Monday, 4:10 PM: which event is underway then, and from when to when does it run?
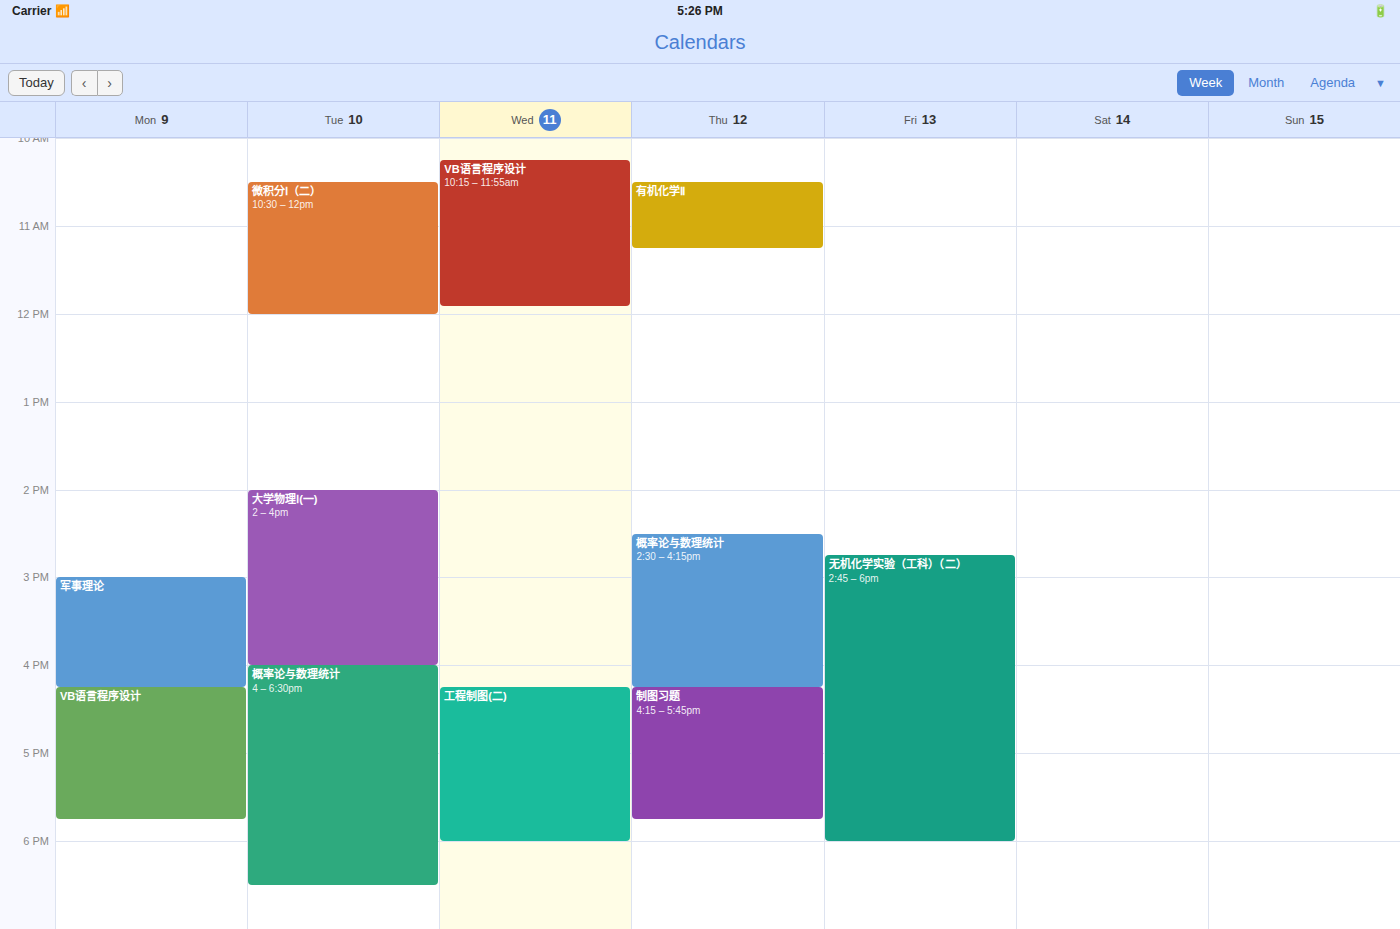
"军事理论", 3:00 PM to 4:15 PM